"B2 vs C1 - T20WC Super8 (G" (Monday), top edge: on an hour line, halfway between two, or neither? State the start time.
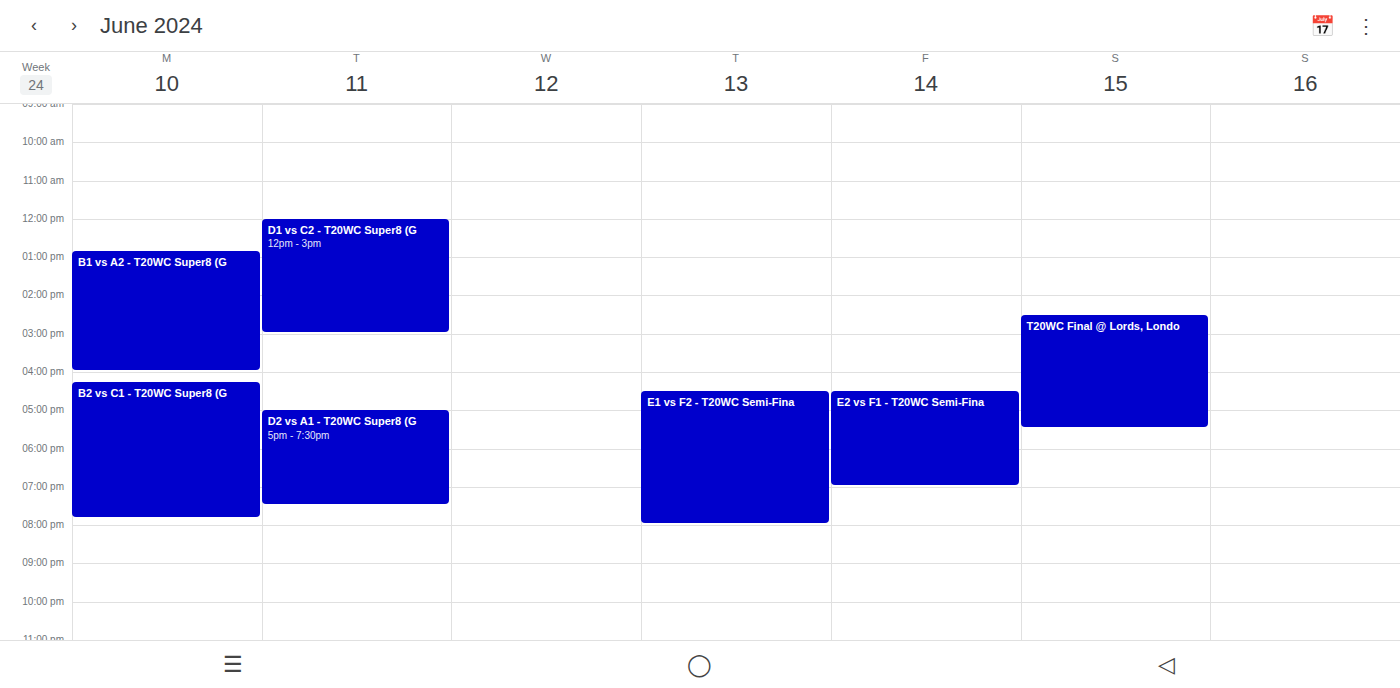
4:15 PM -- neither: a quarter of the way from the 4 PM line to the 5 PM line.